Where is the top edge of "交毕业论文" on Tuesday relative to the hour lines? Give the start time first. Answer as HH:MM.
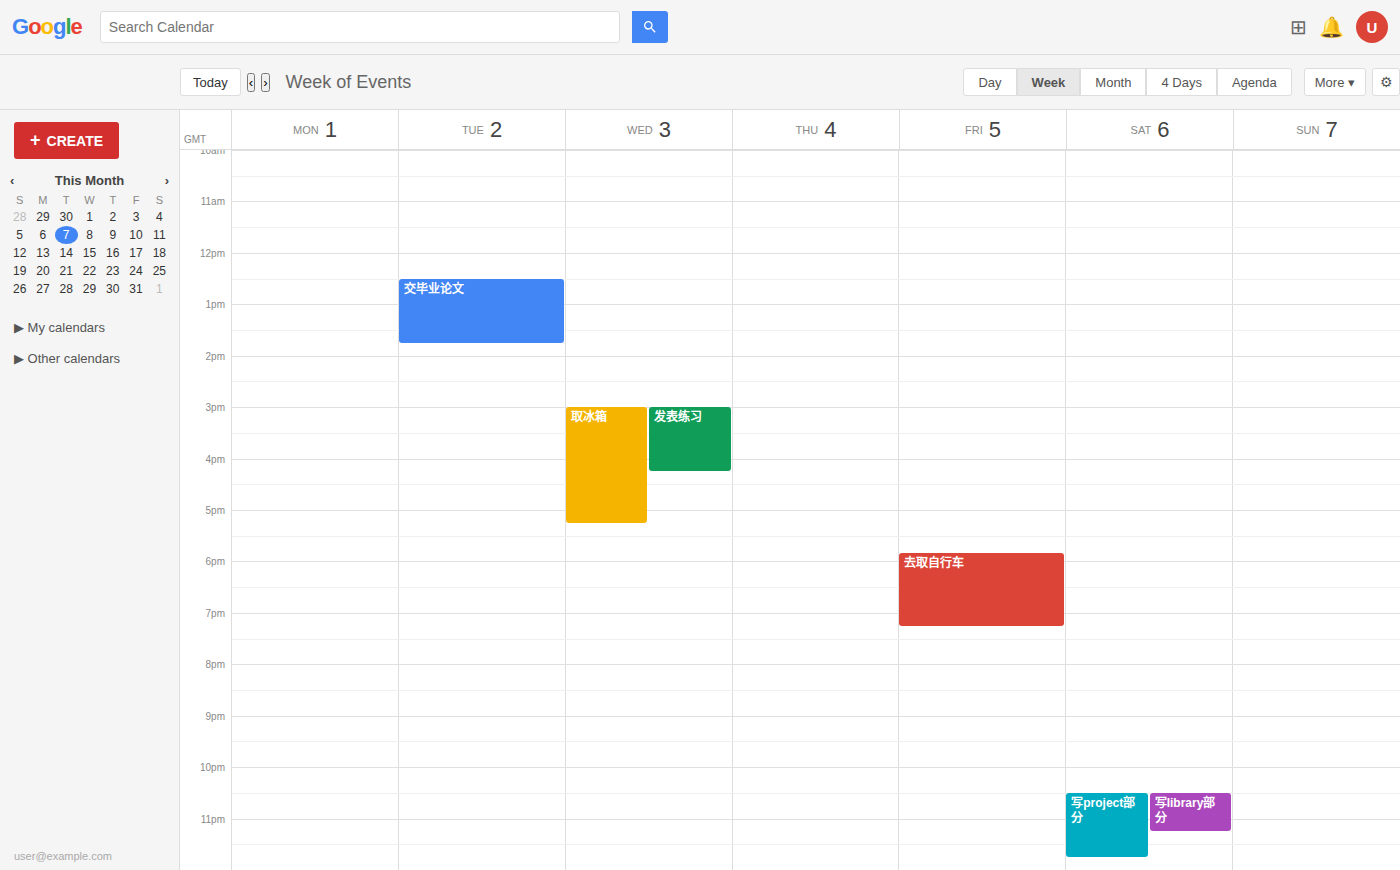
12:30 -- halfway between the 12:00 and 13:00 lines.